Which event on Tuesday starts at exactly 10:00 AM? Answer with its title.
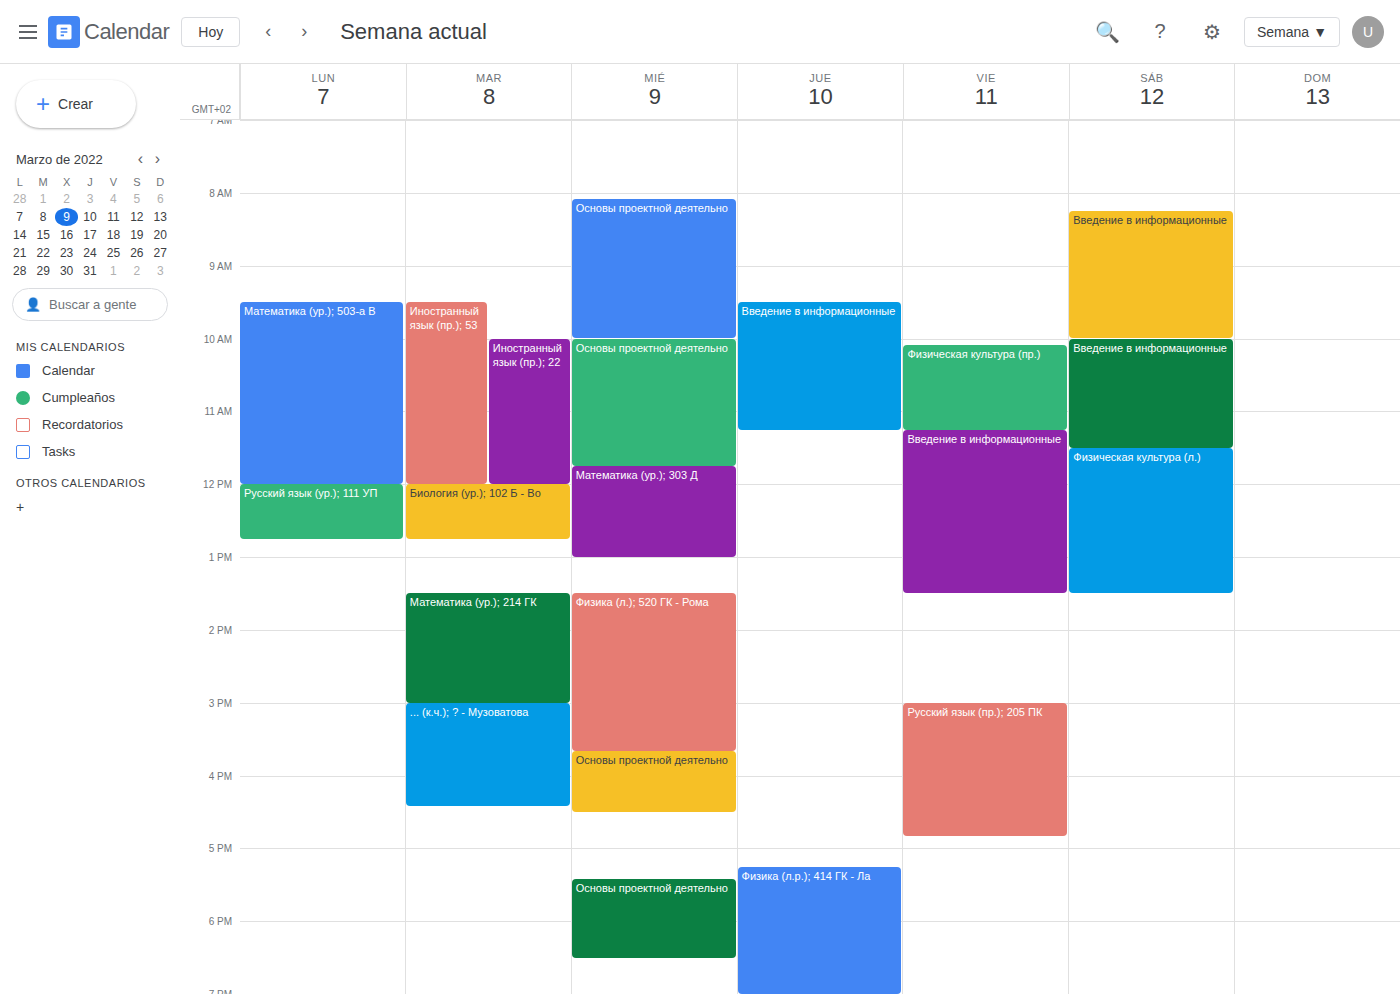
"Иностранный язык (пр.); 22"